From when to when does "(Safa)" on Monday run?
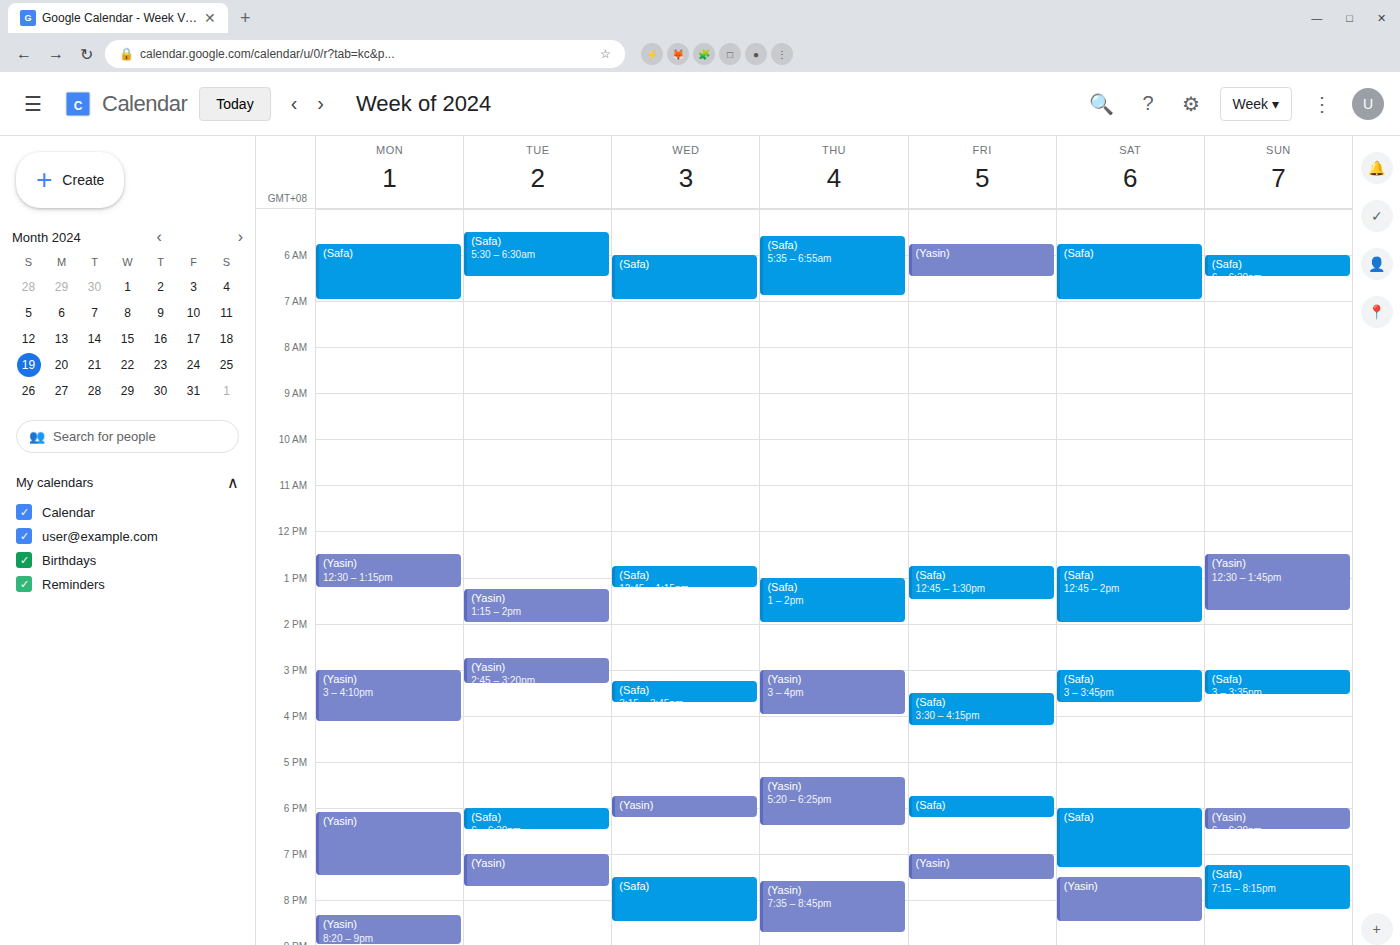
5:45 AM to 7:00 AM